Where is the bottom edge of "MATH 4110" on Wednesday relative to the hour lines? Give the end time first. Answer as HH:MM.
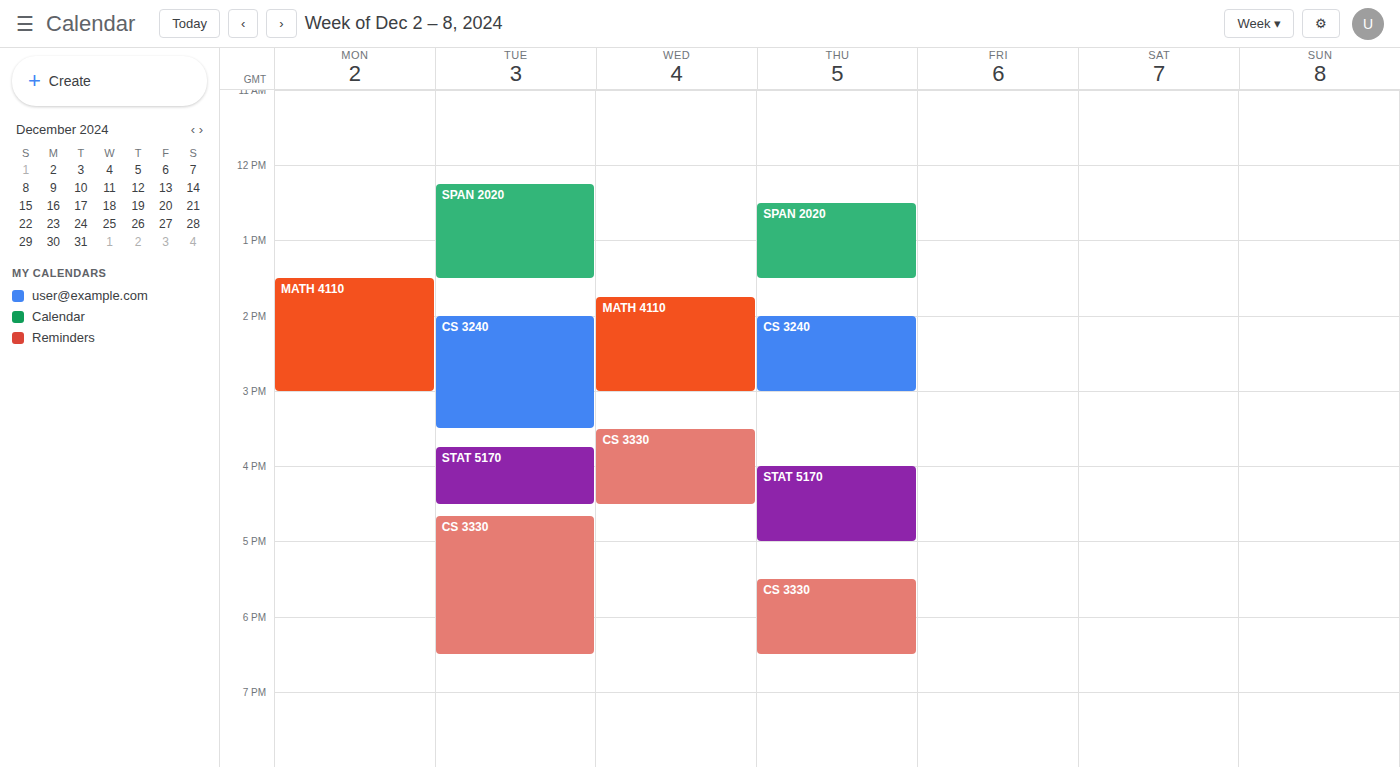
15:00 -- exactly on the 15:00 line.